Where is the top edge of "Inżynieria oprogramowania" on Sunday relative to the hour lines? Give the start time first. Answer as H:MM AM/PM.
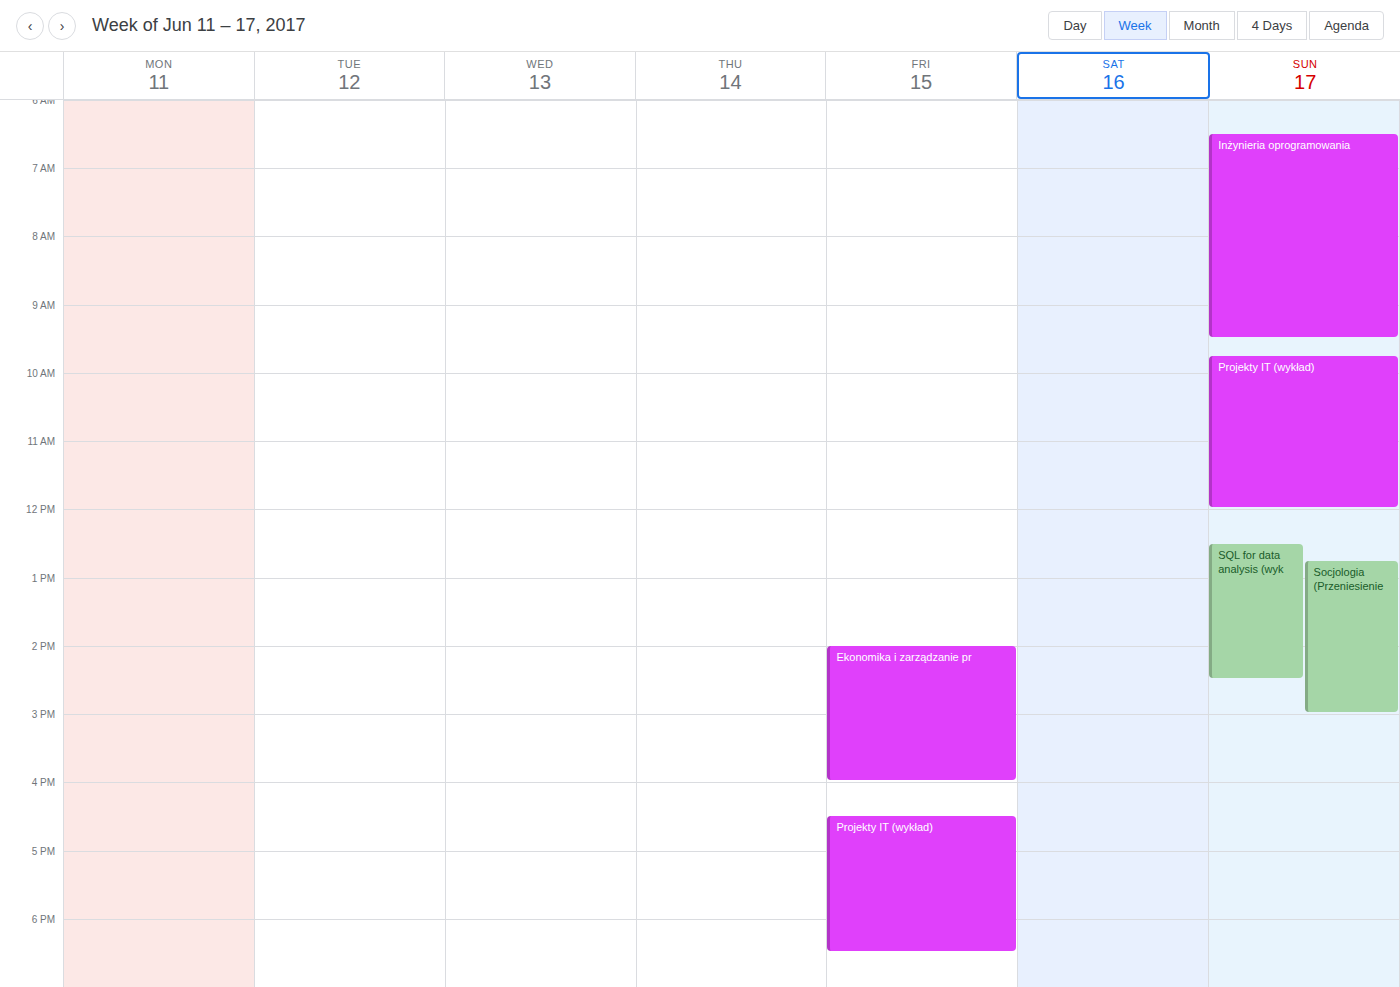
6:30 AM -- halfway between the 6 AM and 7 AM lines.